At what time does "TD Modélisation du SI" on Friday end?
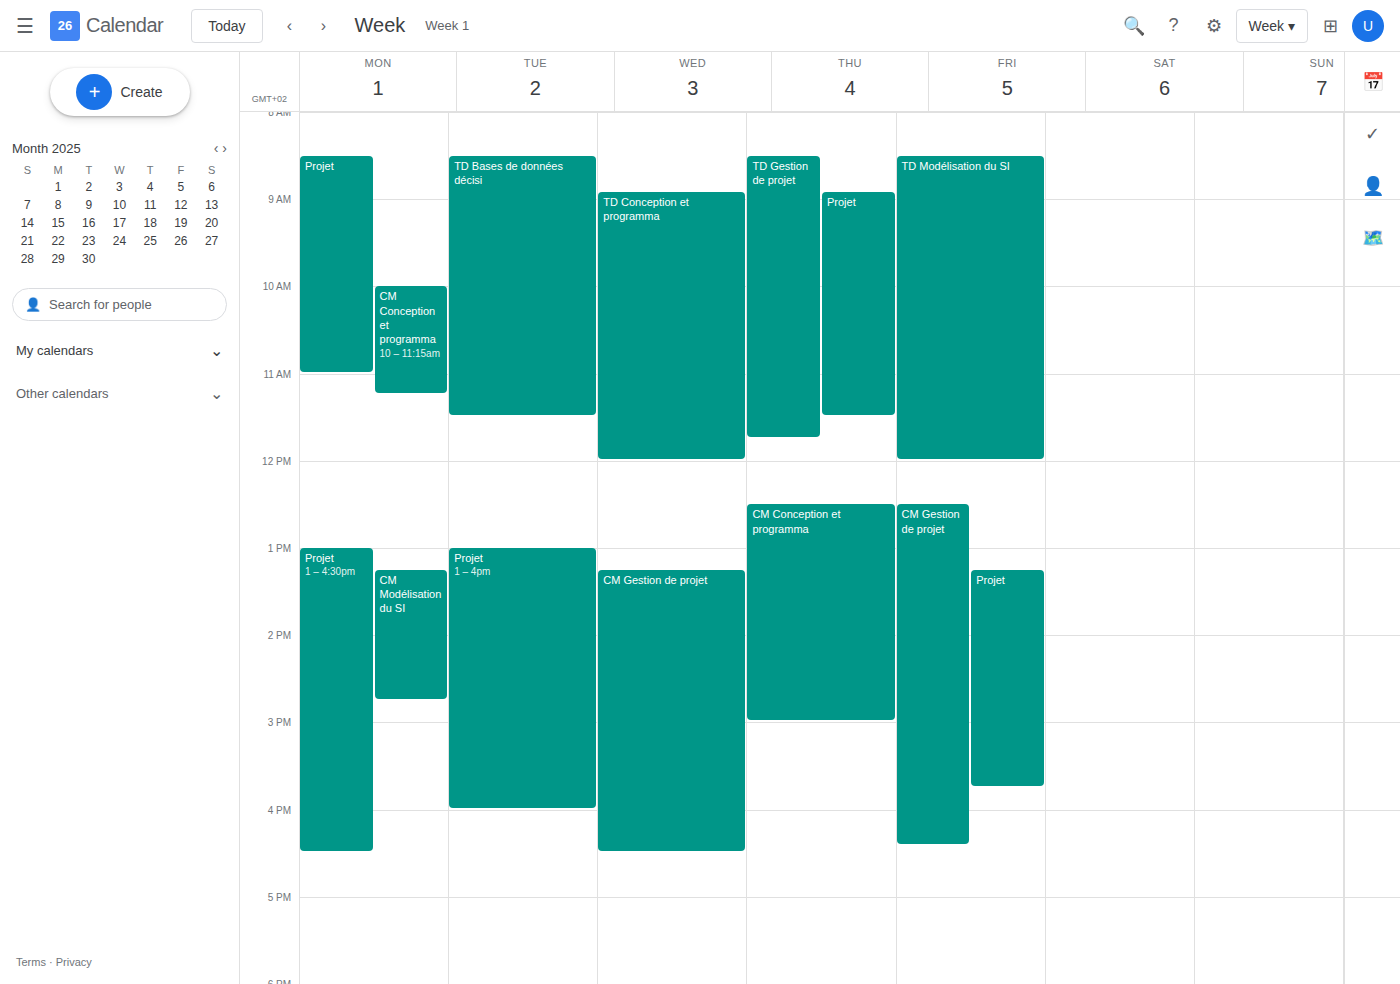
12:00